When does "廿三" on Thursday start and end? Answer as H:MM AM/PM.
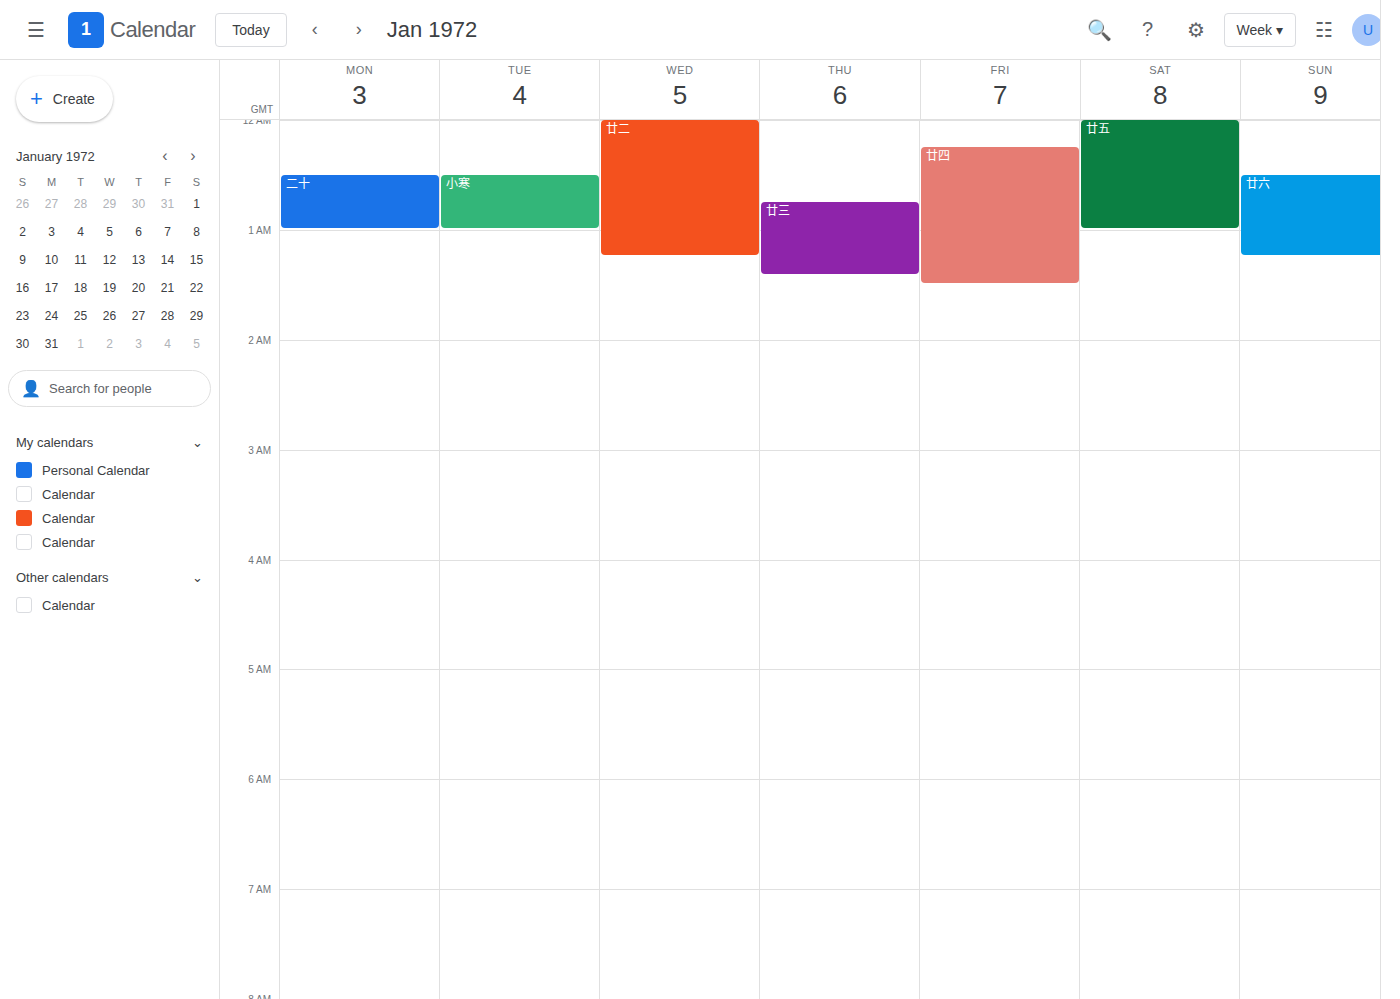
12:45 AM to 1:25 AM